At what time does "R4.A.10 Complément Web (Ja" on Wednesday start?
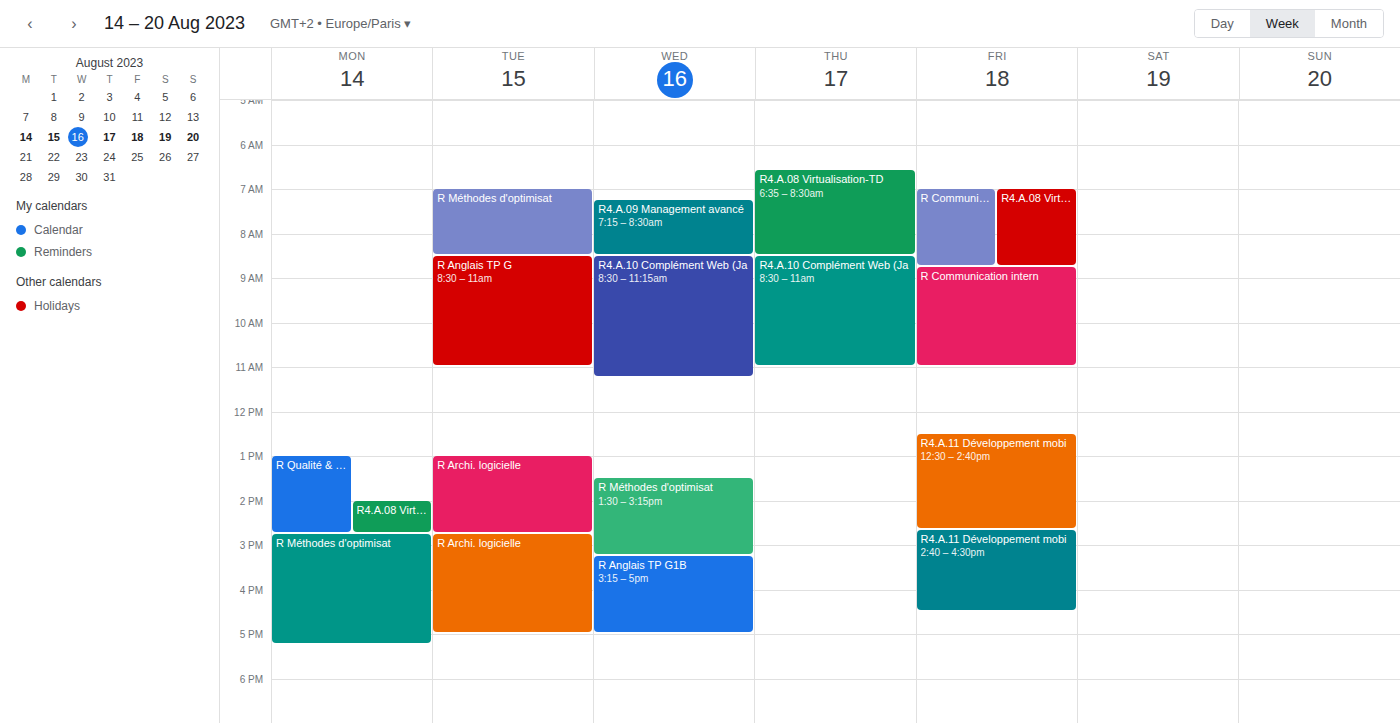
8:30 AM